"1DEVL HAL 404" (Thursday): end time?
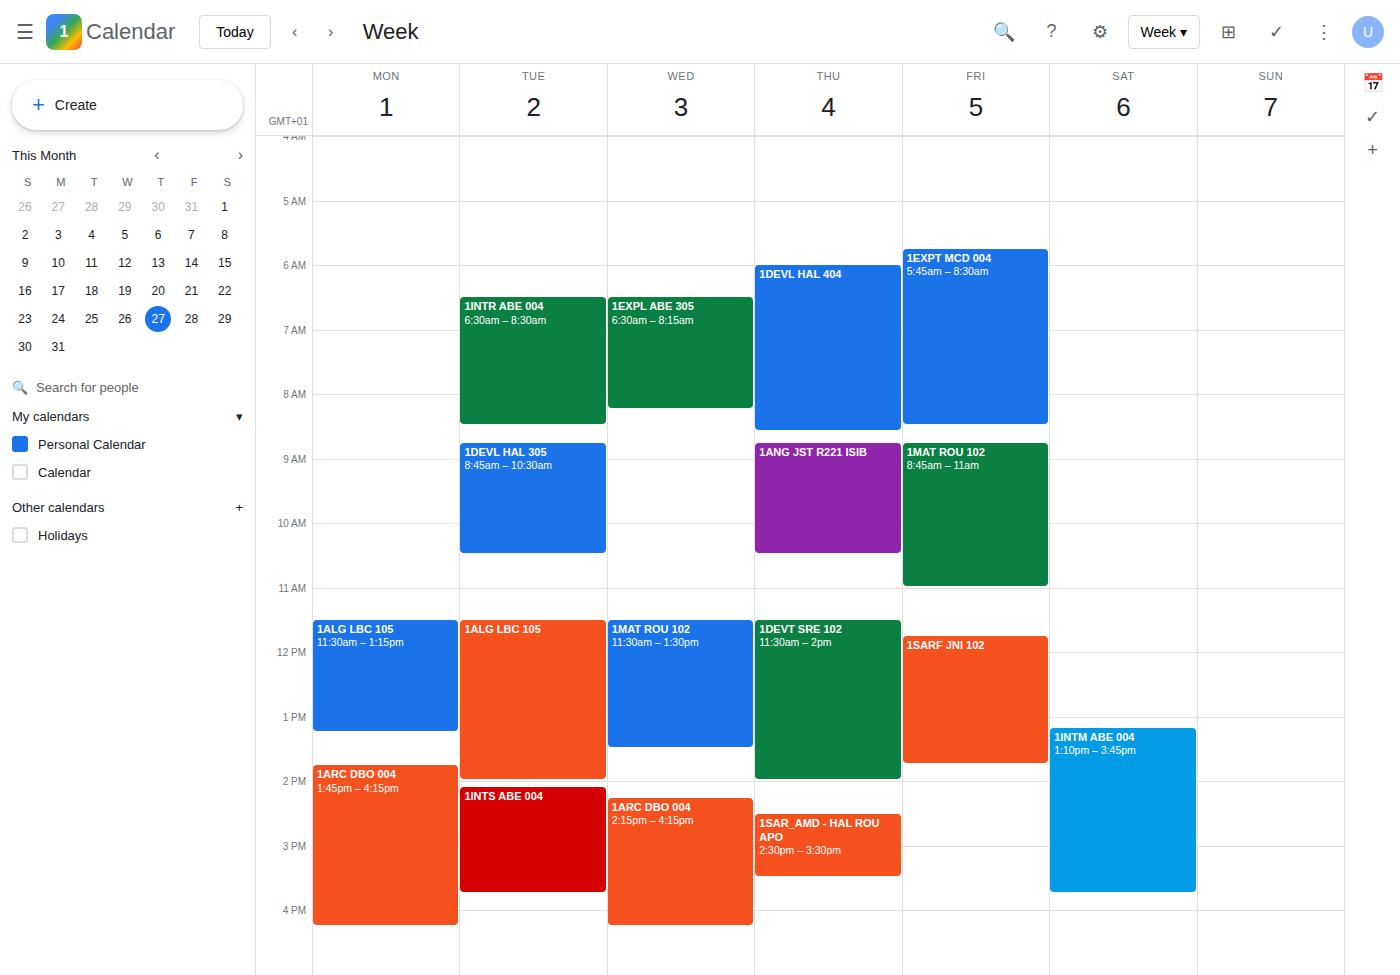
8:35 AM